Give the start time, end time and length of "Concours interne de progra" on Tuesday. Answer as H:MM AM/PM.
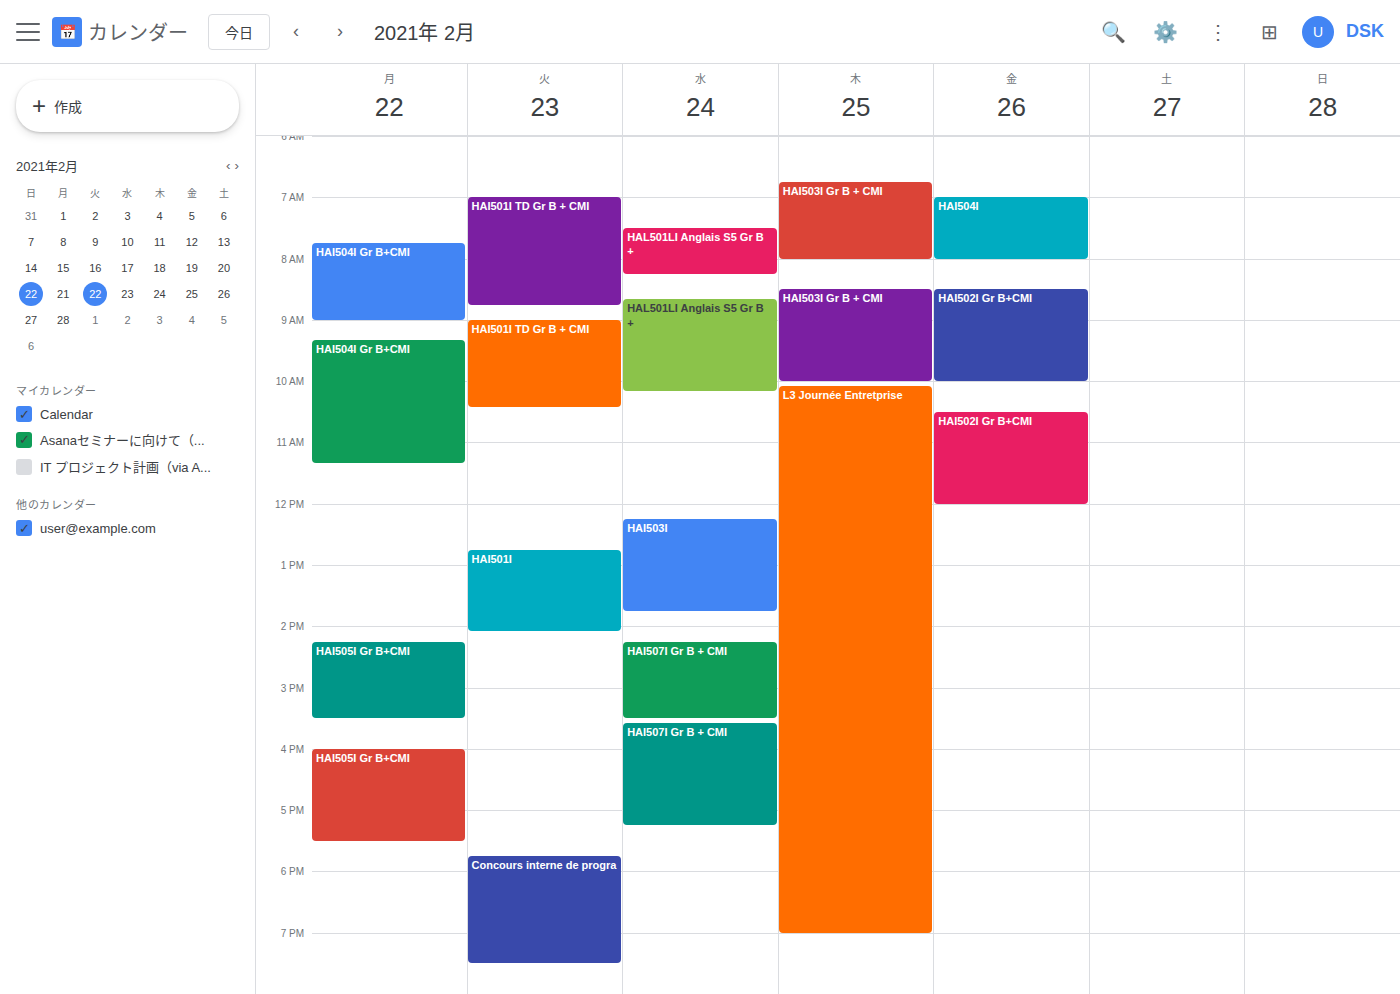
5:45 PM to 7:30 PM, 1 hour 45 minutes